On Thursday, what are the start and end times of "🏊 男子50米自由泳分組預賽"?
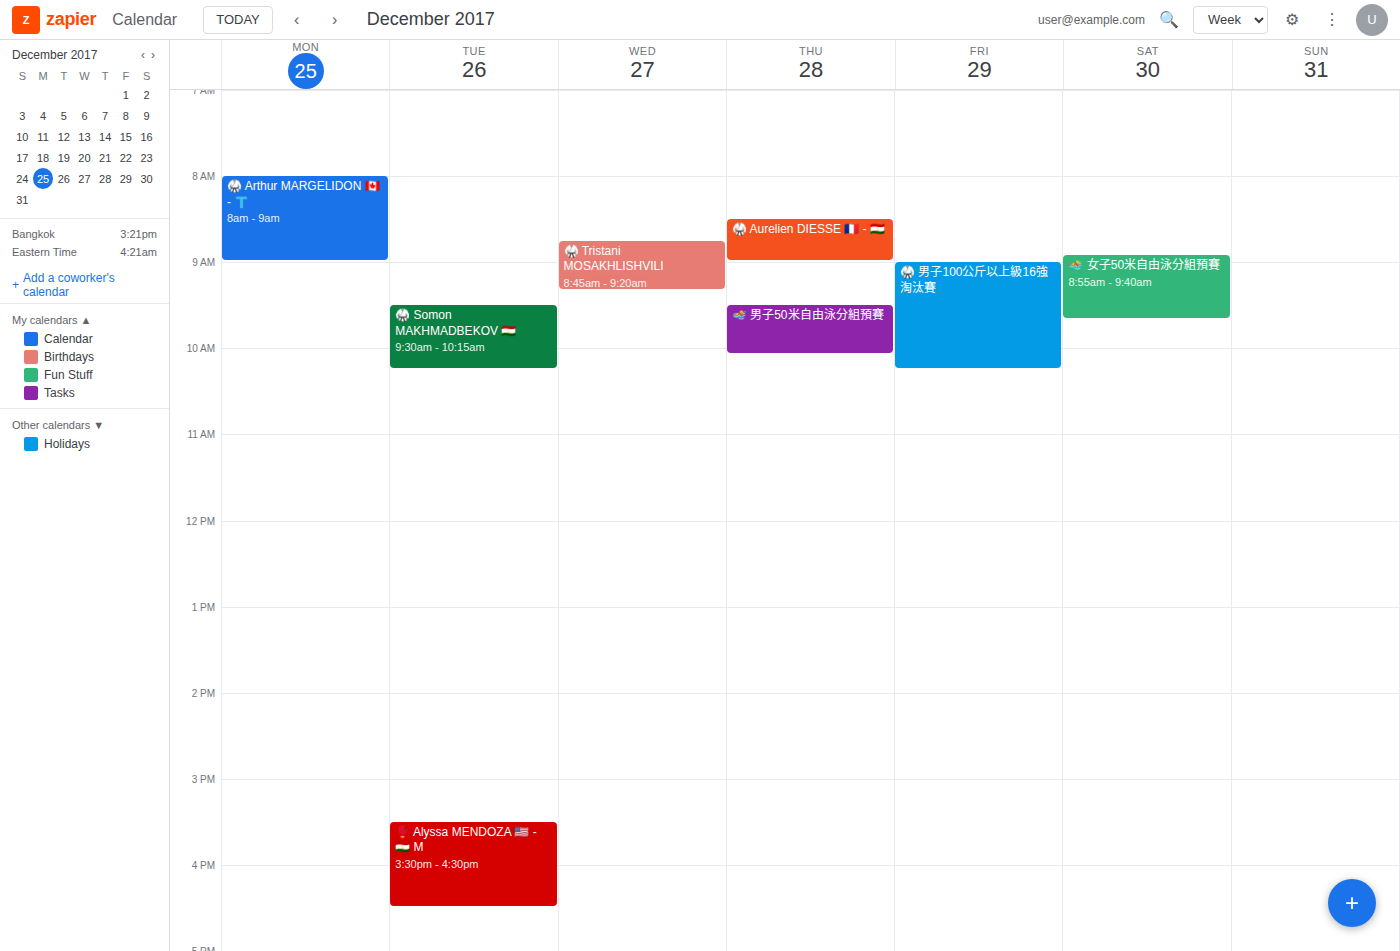
9:30 AM to 10:05 AM